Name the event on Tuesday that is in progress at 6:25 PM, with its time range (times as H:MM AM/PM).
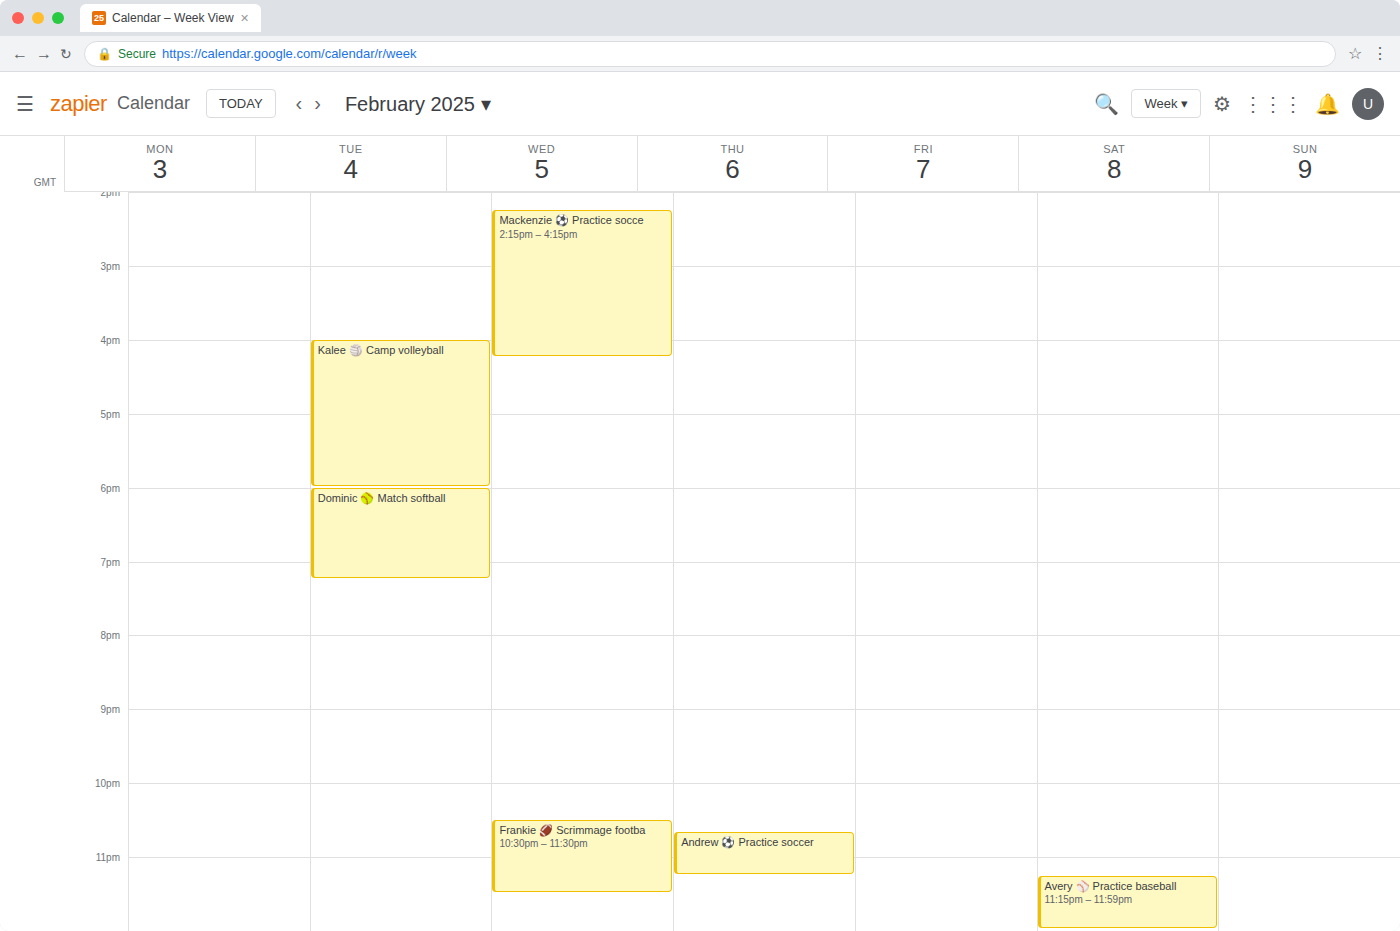
"Dominic 🥎 Match softball", 6:00 PM to 7:15 PM